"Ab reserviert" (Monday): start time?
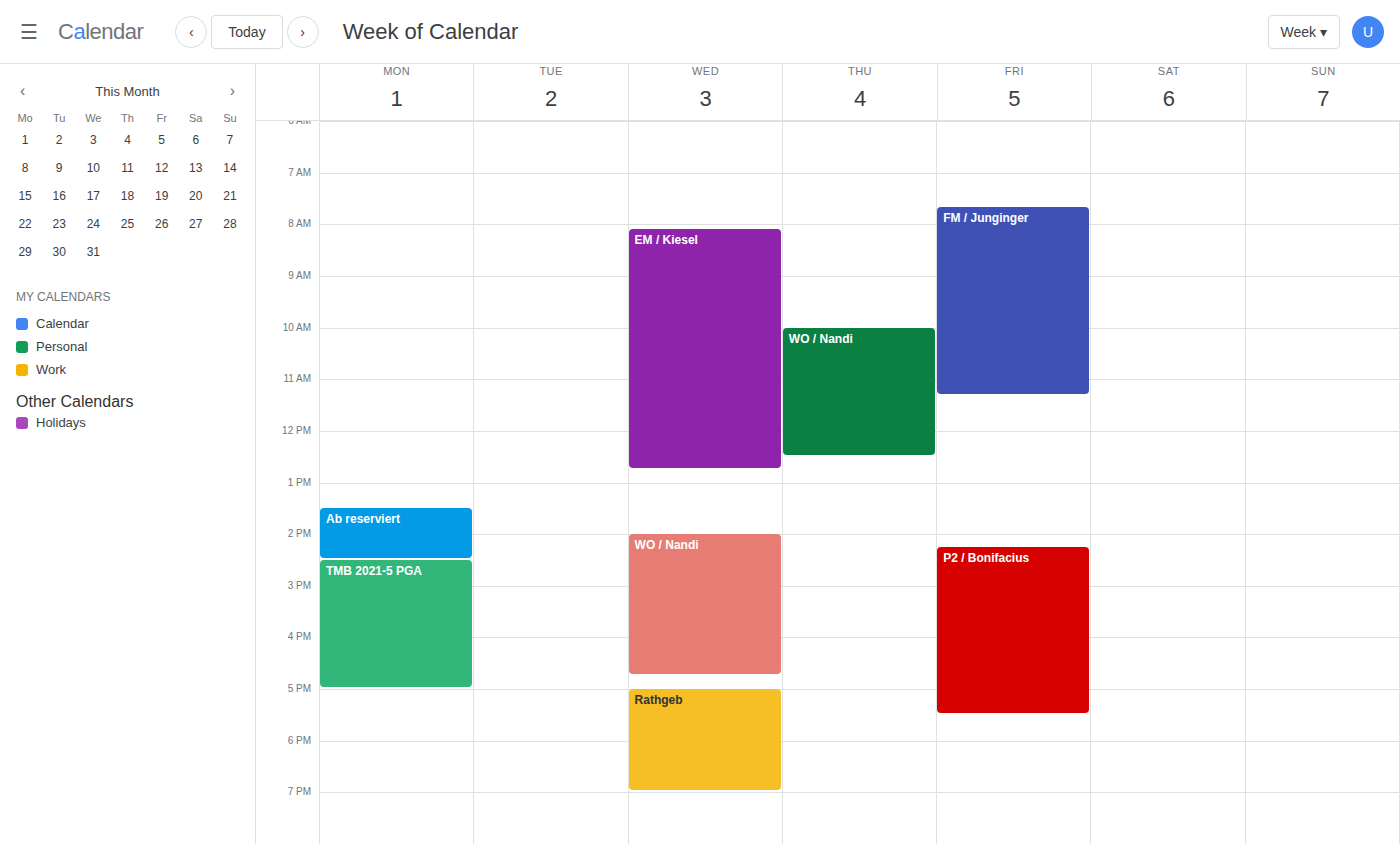
1:30 PM